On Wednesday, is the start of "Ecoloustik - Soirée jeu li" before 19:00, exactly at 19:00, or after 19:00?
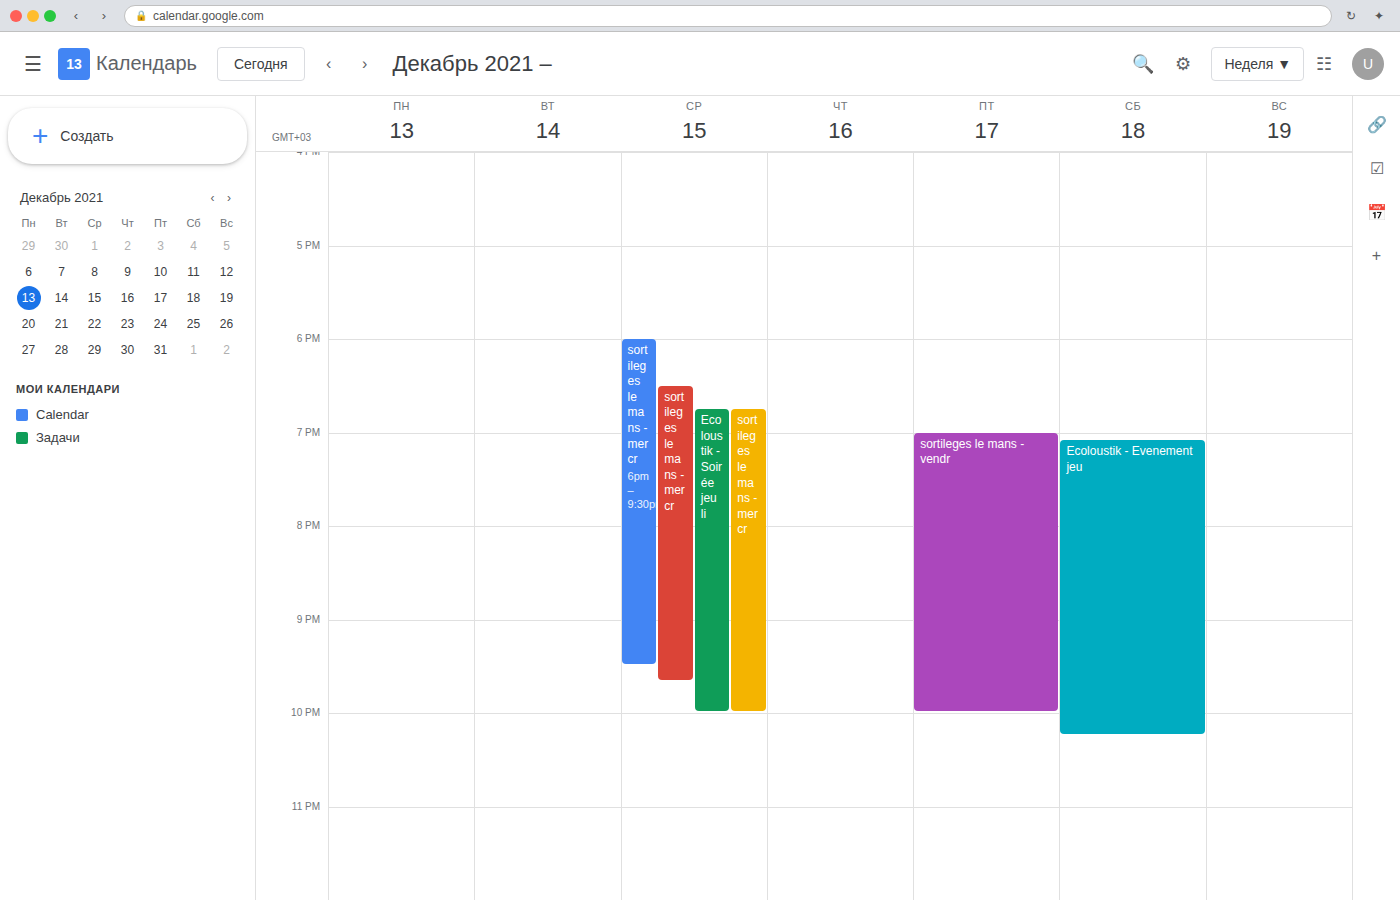
18:45 -- before 19:00, 15 minutes above the 19:00 line.